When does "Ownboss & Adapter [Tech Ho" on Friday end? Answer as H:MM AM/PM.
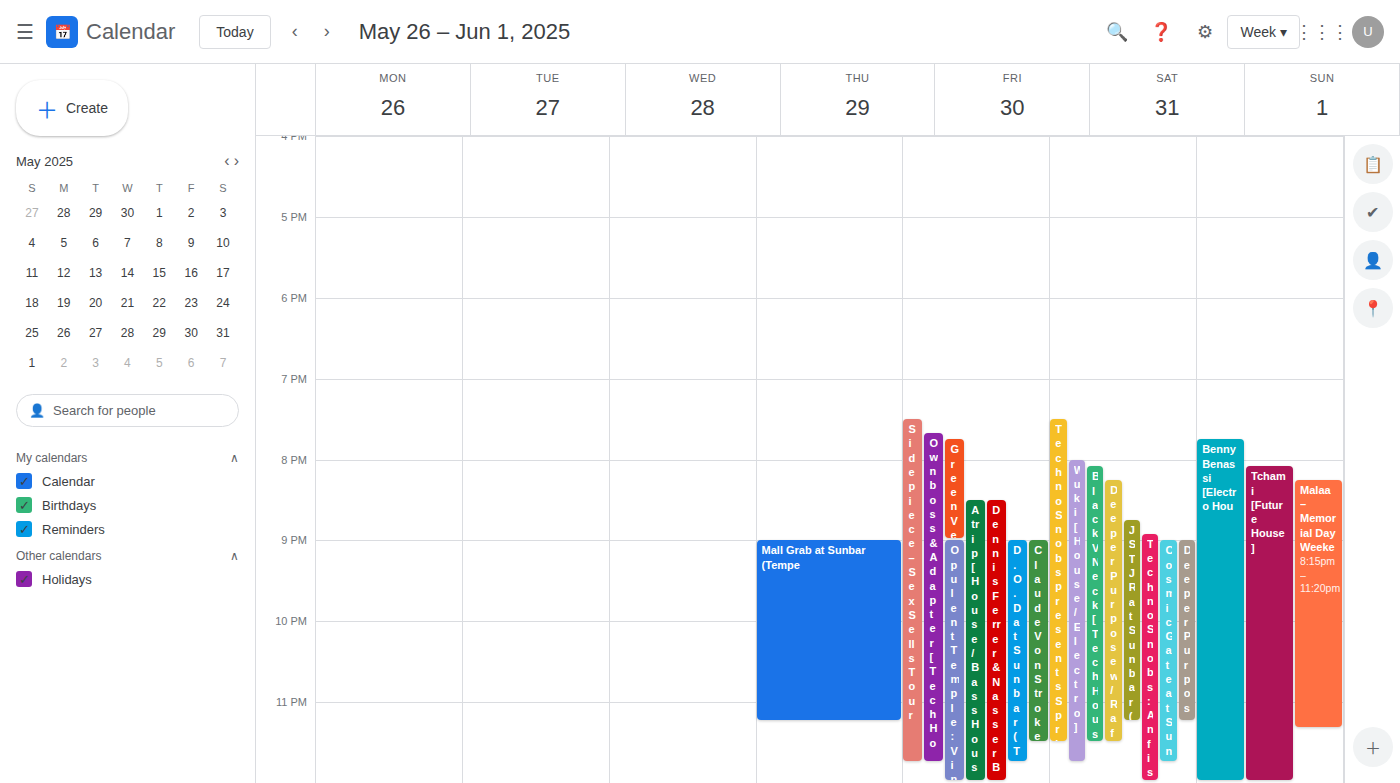
11:45 PM